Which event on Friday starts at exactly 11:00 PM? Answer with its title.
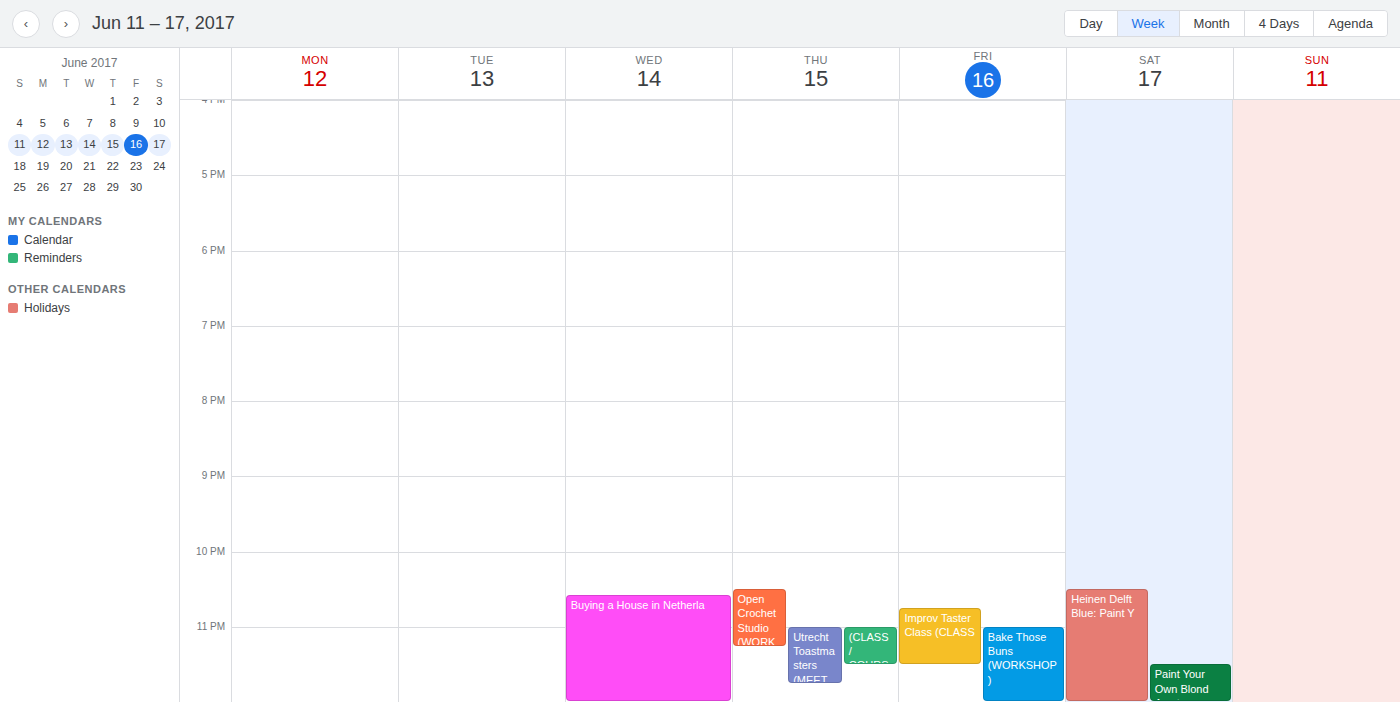
"Bake Those Buns (WORKSHOP)"